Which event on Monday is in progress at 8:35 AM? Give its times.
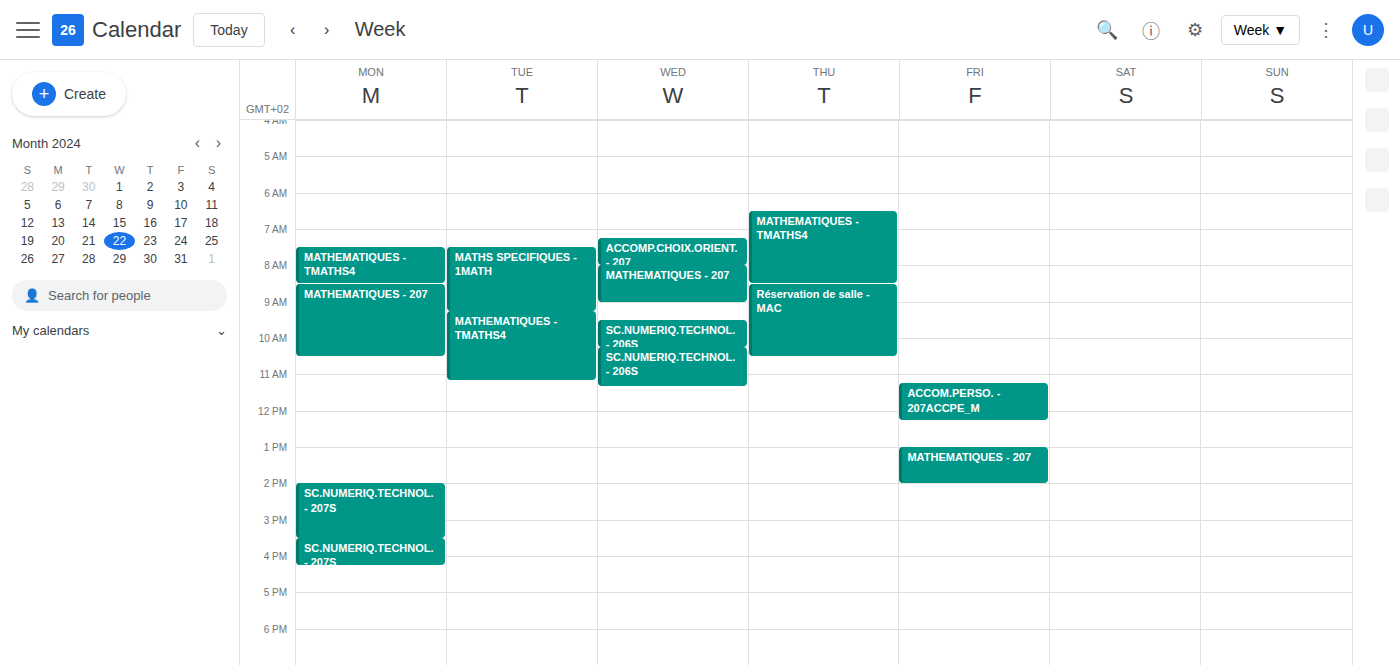
"MATHEMATIQUES - 207", 8:30 AM to 10:30 AM